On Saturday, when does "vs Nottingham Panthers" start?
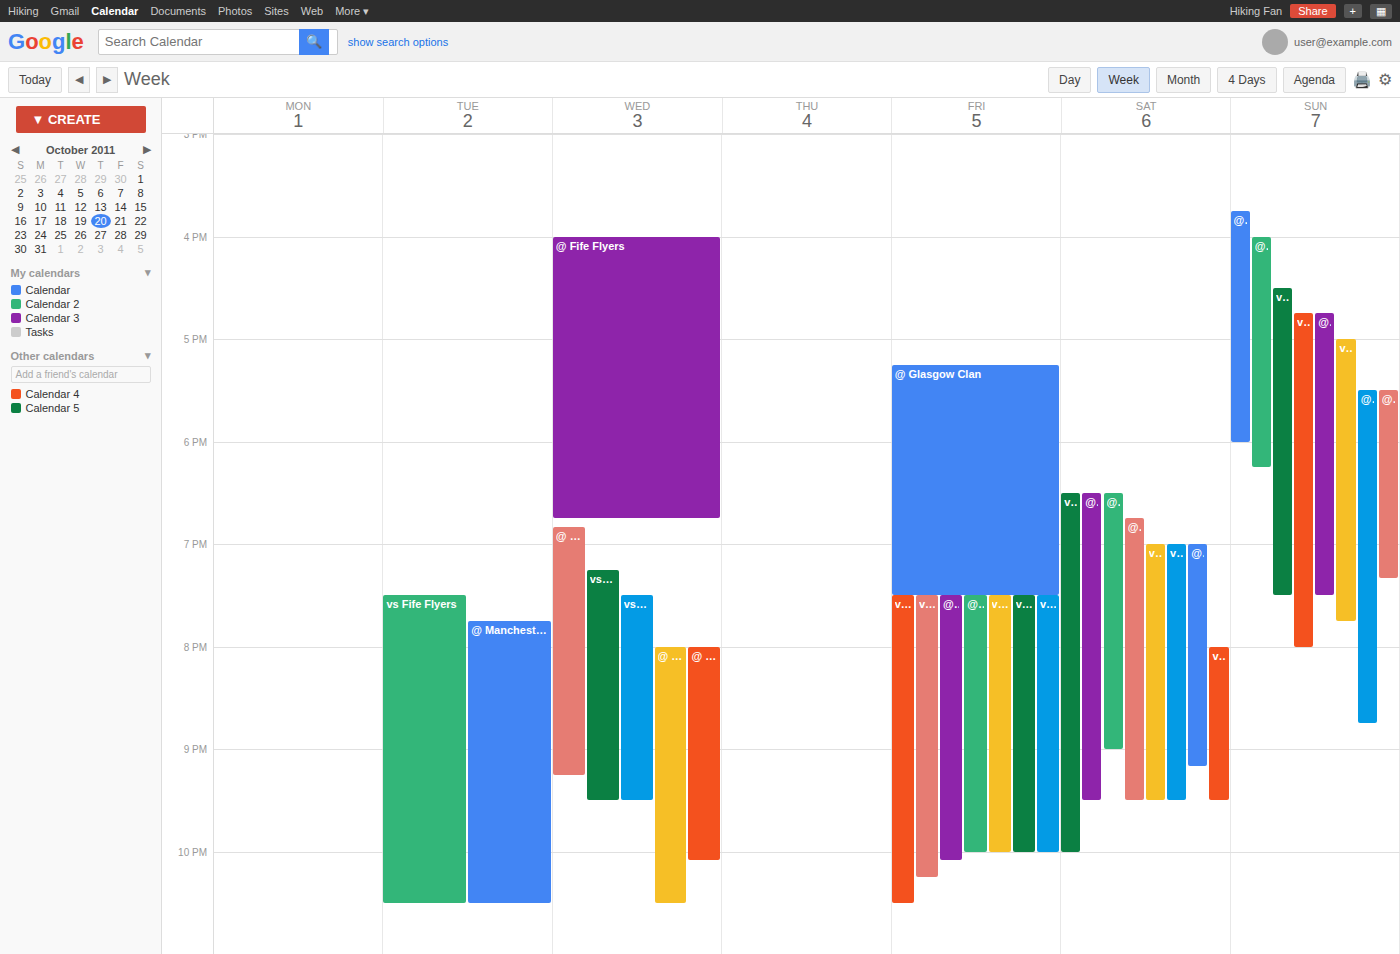
7:00 PM